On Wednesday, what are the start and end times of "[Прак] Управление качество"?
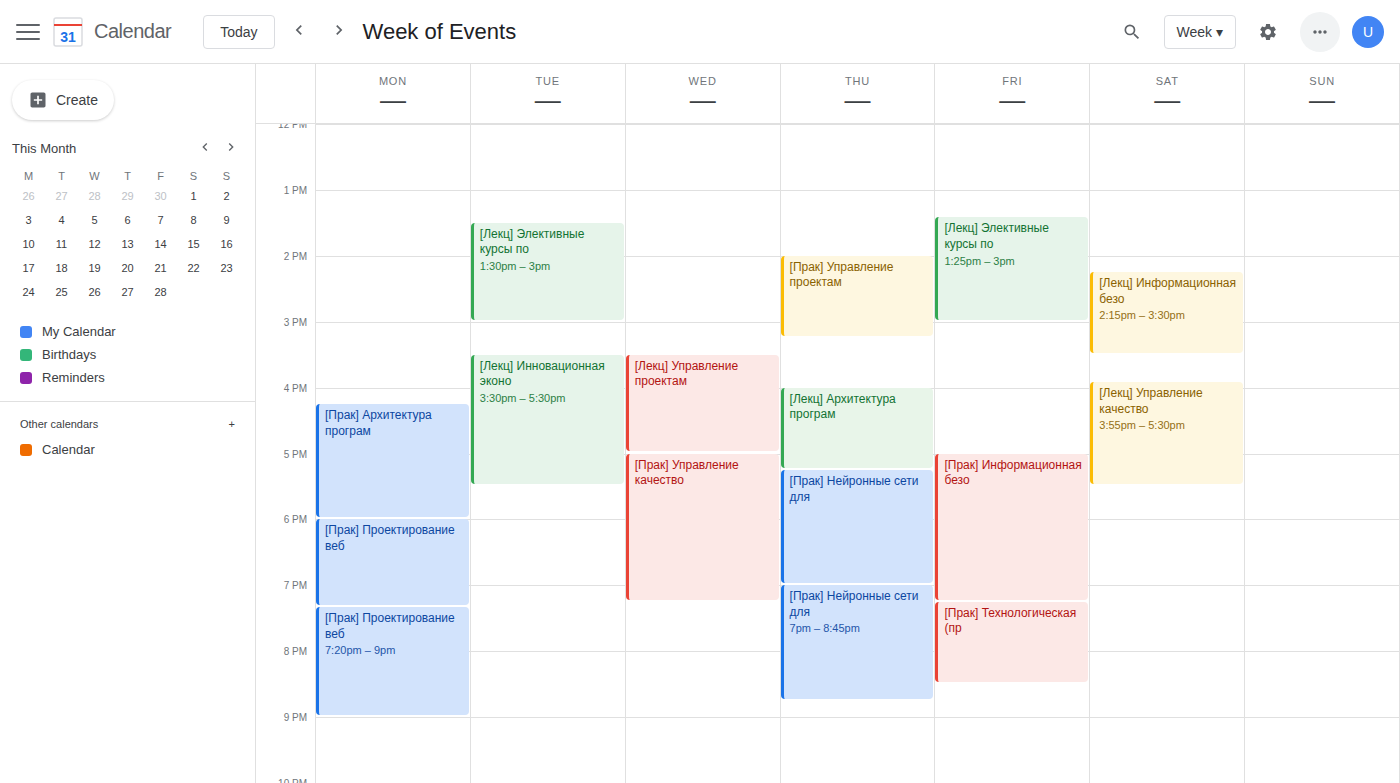
17:00 to 19:15